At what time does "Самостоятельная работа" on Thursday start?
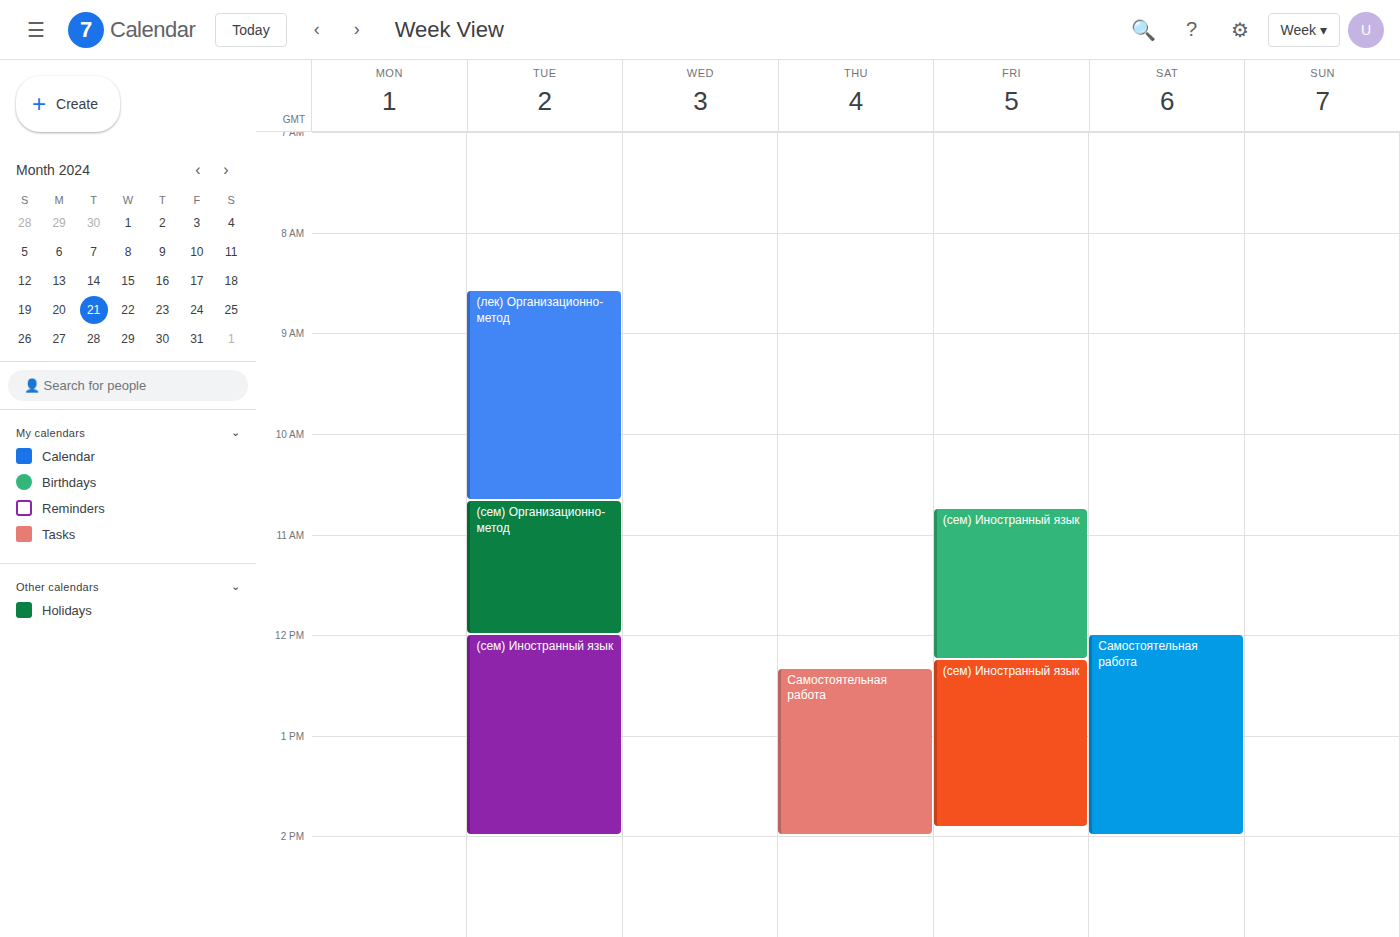
12:20 PM